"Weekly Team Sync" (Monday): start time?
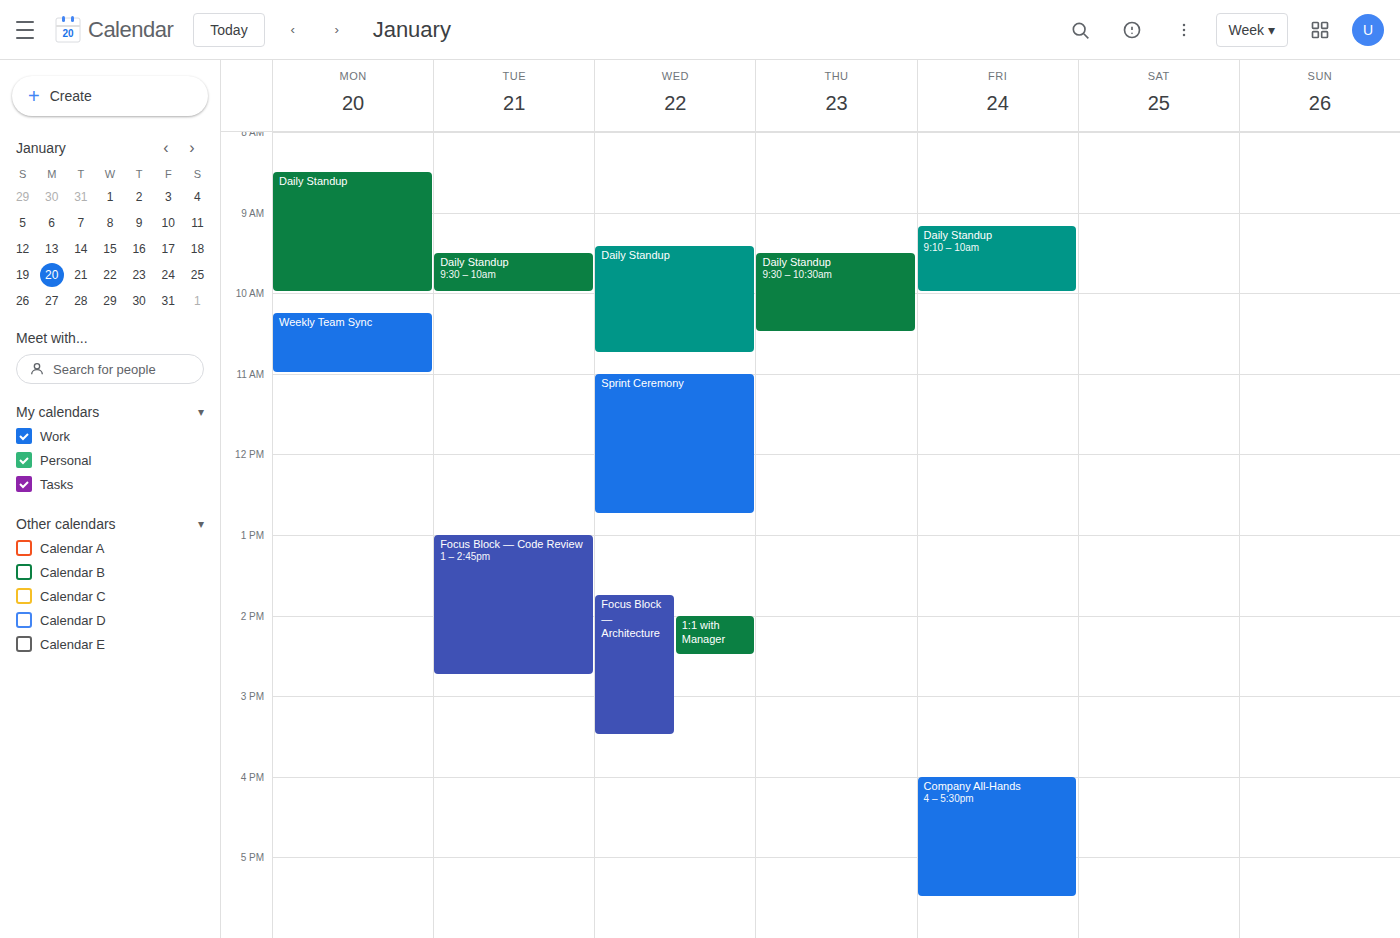
10:15 AM